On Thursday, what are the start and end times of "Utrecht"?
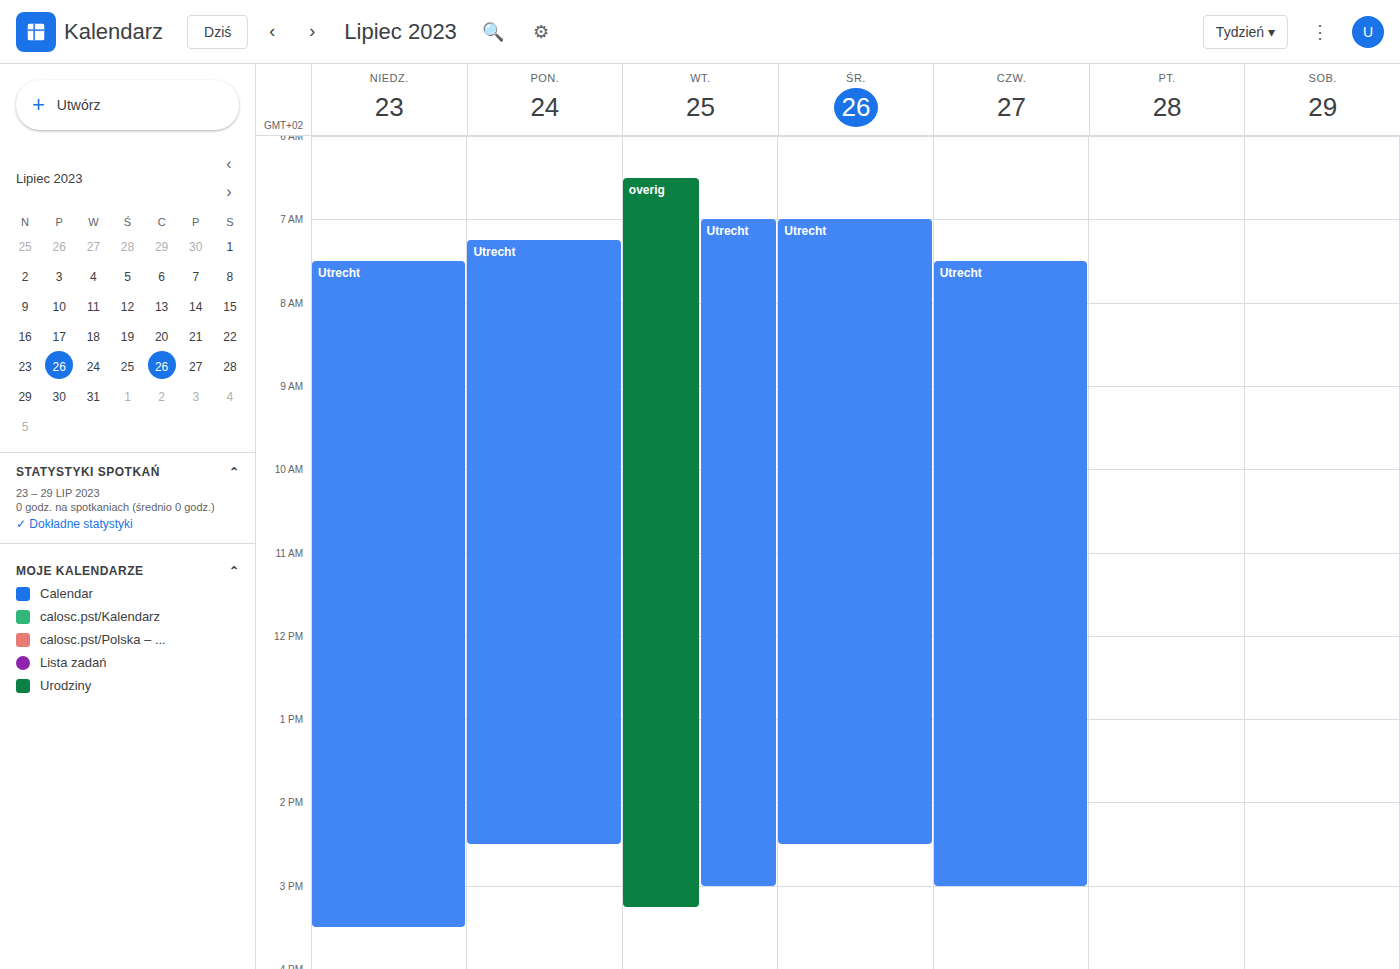
7:30 AM to 3:00 PM